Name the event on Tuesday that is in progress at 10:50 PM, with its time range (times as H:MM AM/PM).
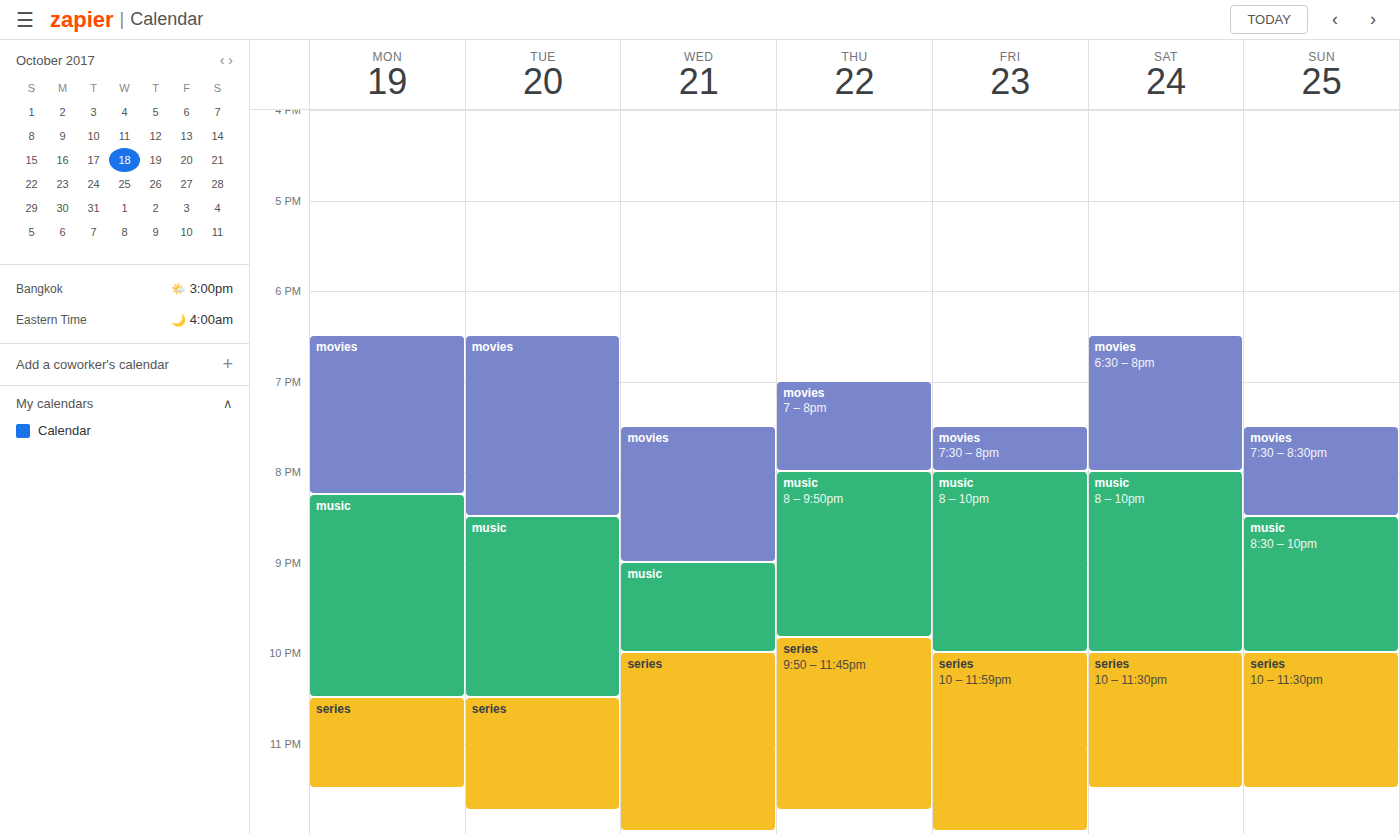
"series", 10:30 PM to 11:45 PM